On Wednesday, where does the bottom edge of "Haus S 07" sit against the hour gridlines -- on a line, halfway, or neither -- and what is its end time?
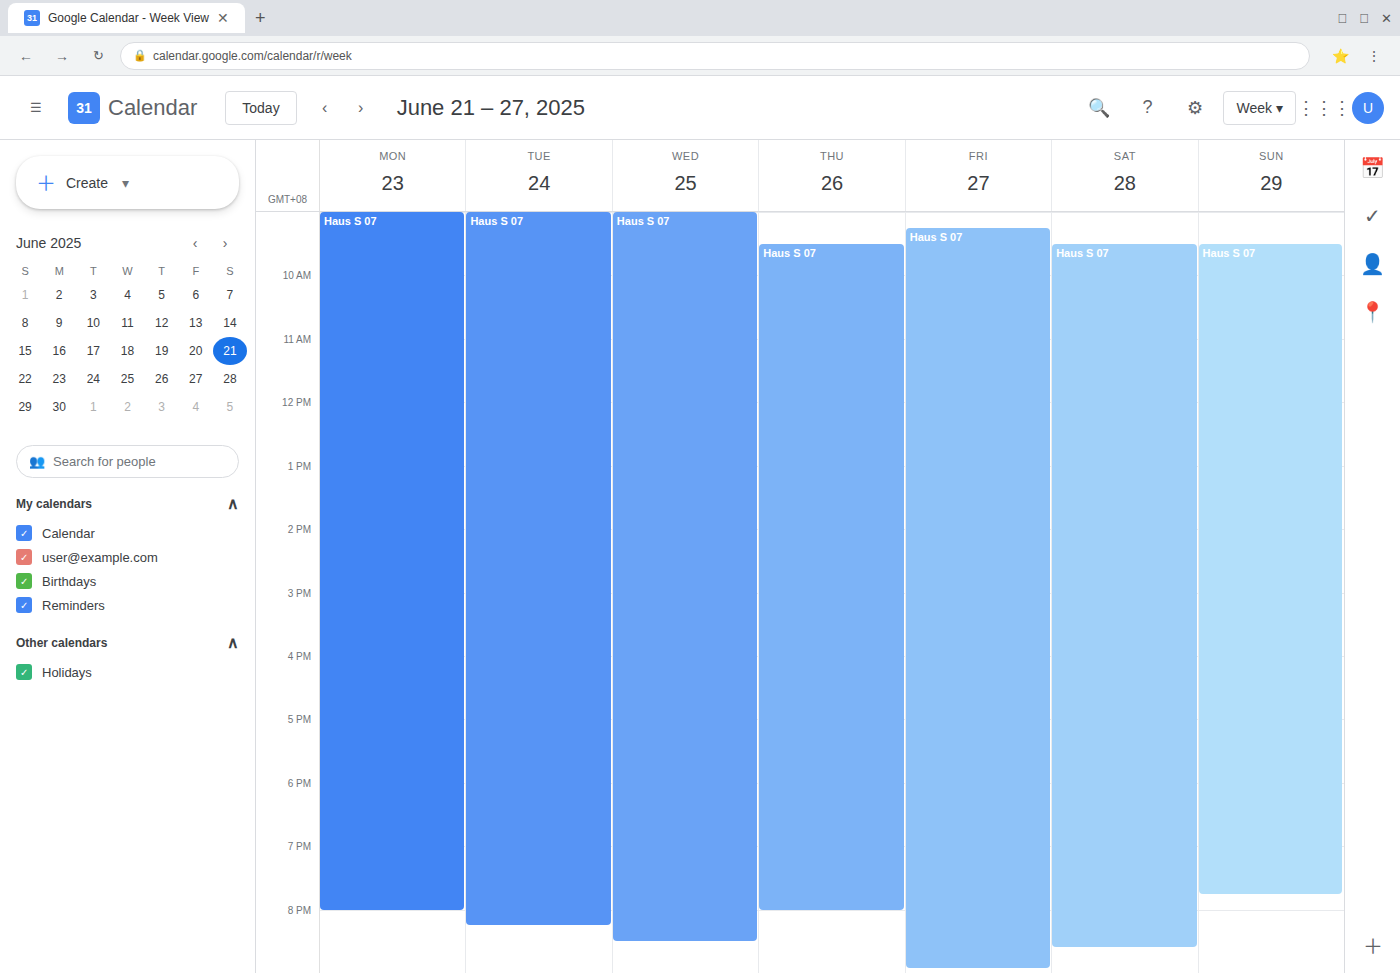
8:30 PM -- halfway between the 8 PM and 9 PM lines.